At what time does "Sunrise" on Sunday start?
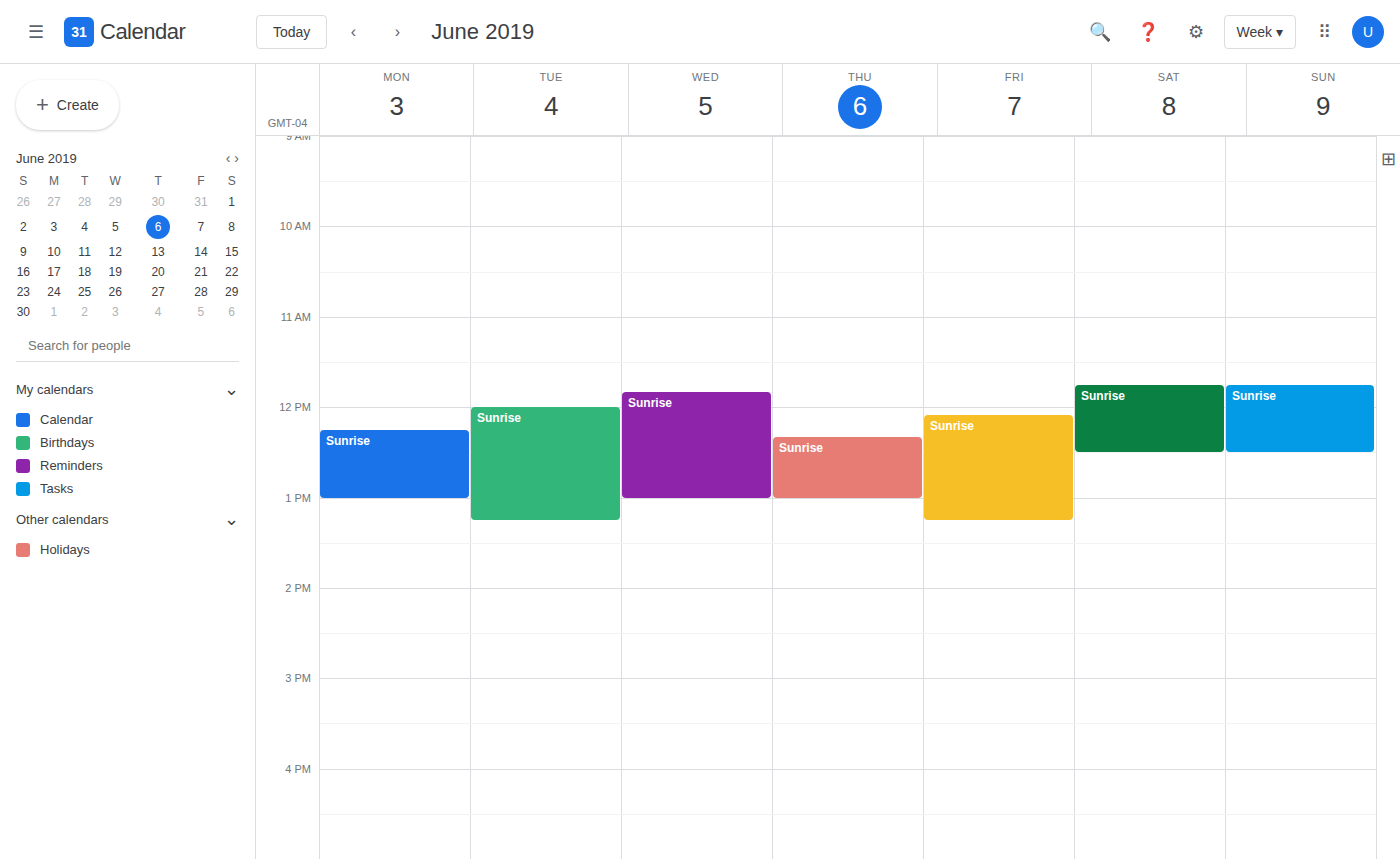
11:45 AM